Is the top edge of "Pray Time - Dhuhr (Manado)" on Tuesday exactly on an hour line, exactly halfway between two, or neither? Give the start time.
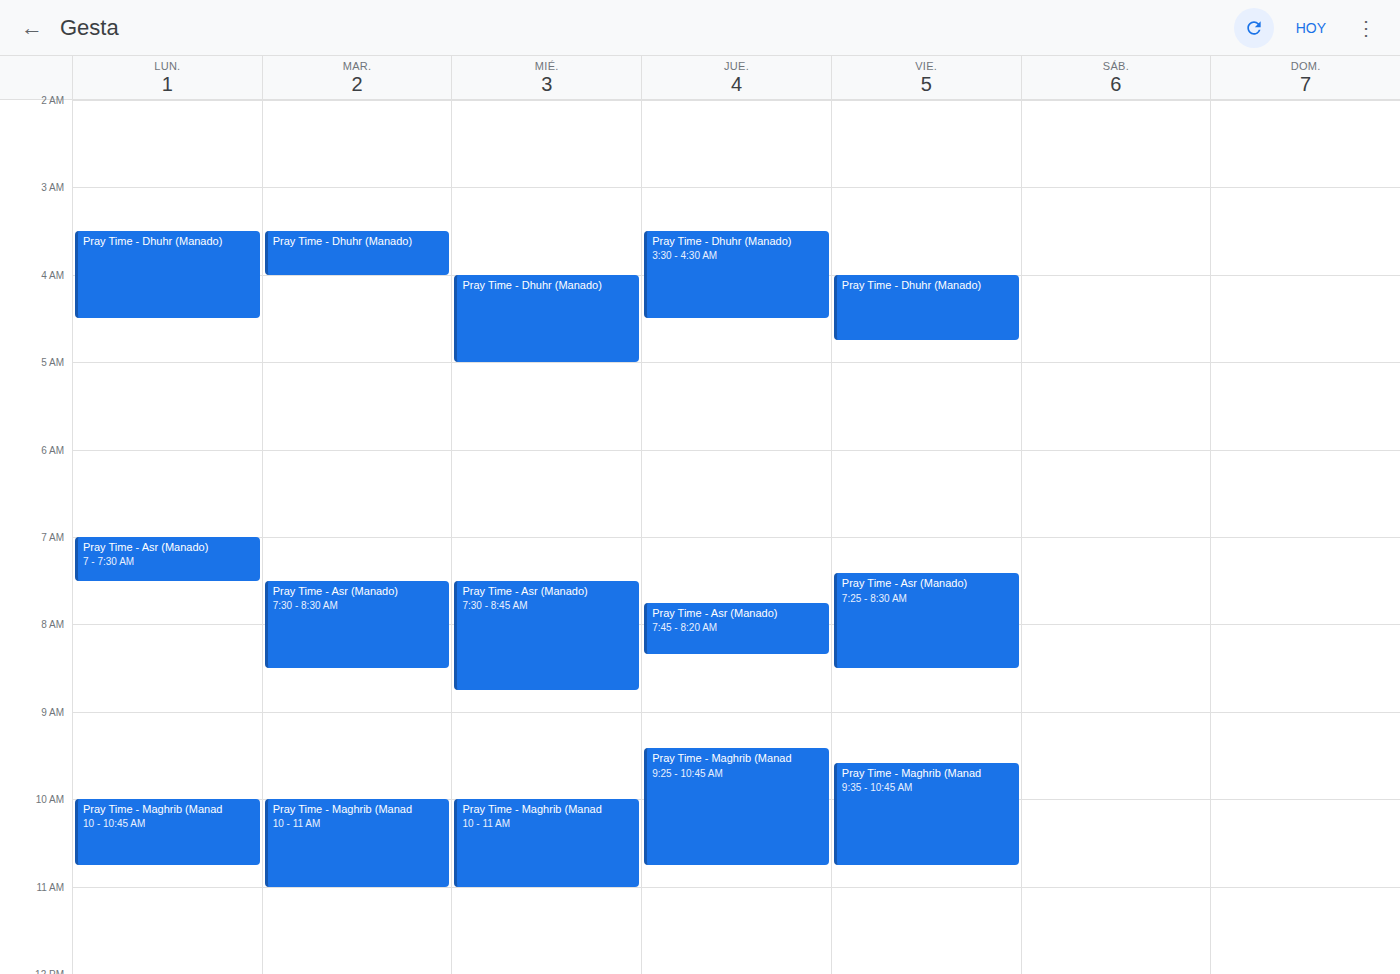
3:30 AM -- halfway between the 3 AM and 4 AM lines.